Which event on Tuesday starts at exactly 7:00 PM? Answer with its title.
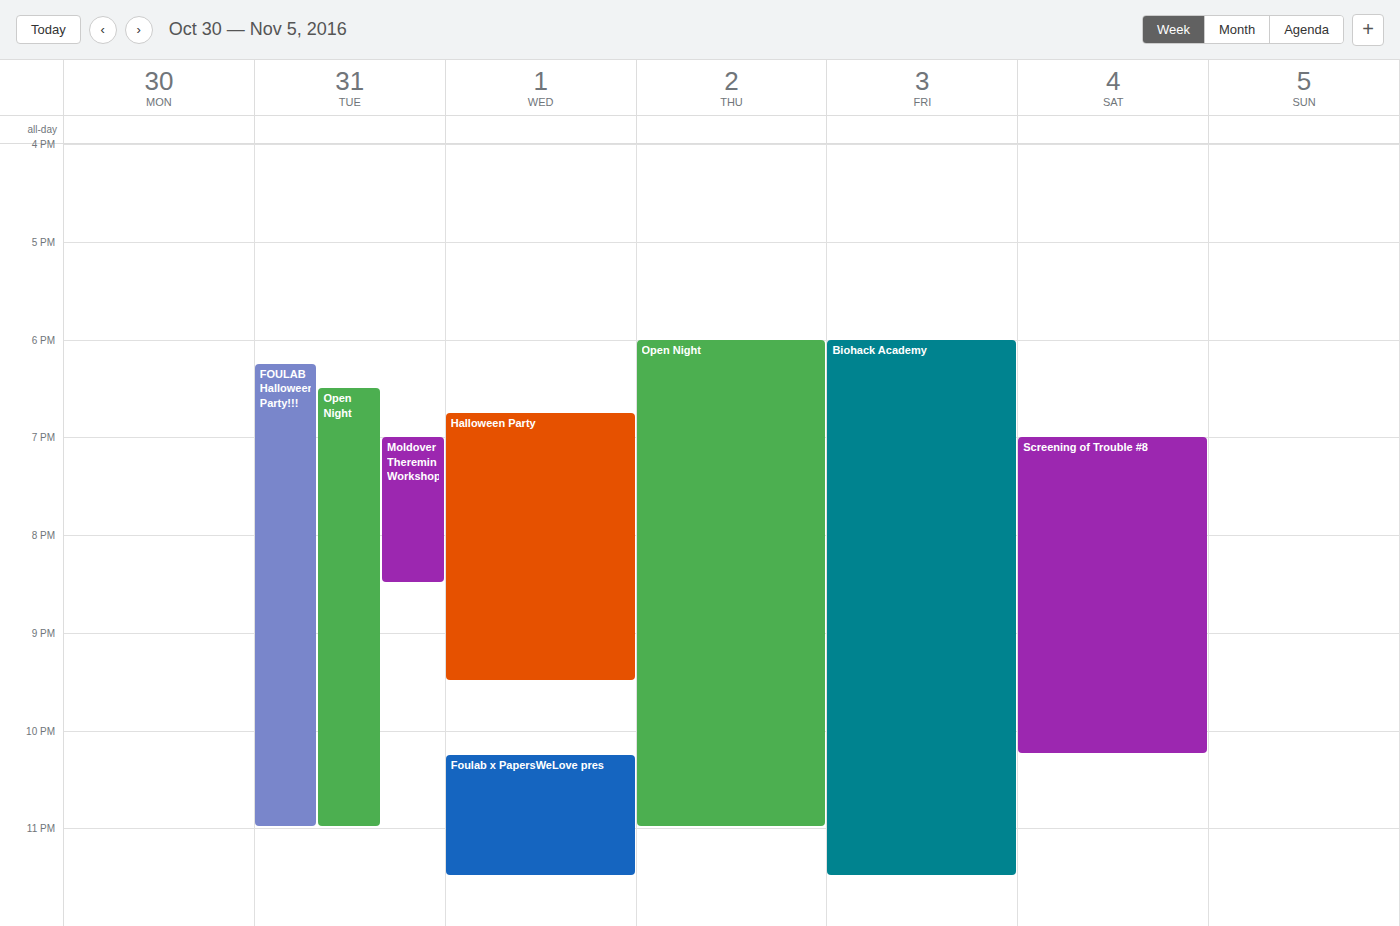
"Moldover Theremin Workshop"